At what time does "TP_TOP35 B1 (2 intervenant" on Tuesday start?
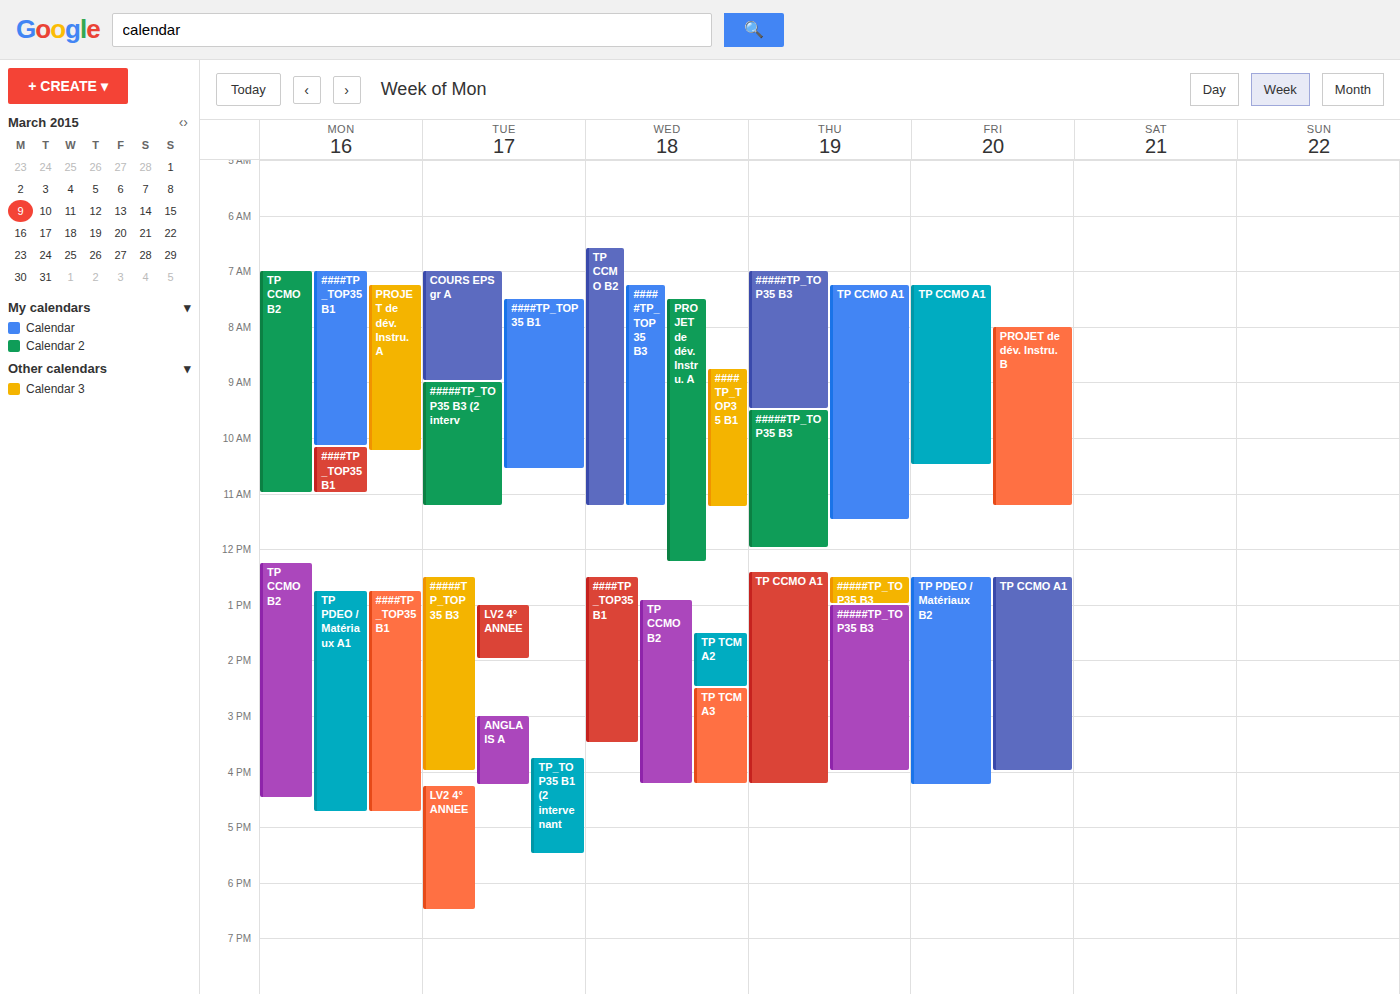
3:45 PM